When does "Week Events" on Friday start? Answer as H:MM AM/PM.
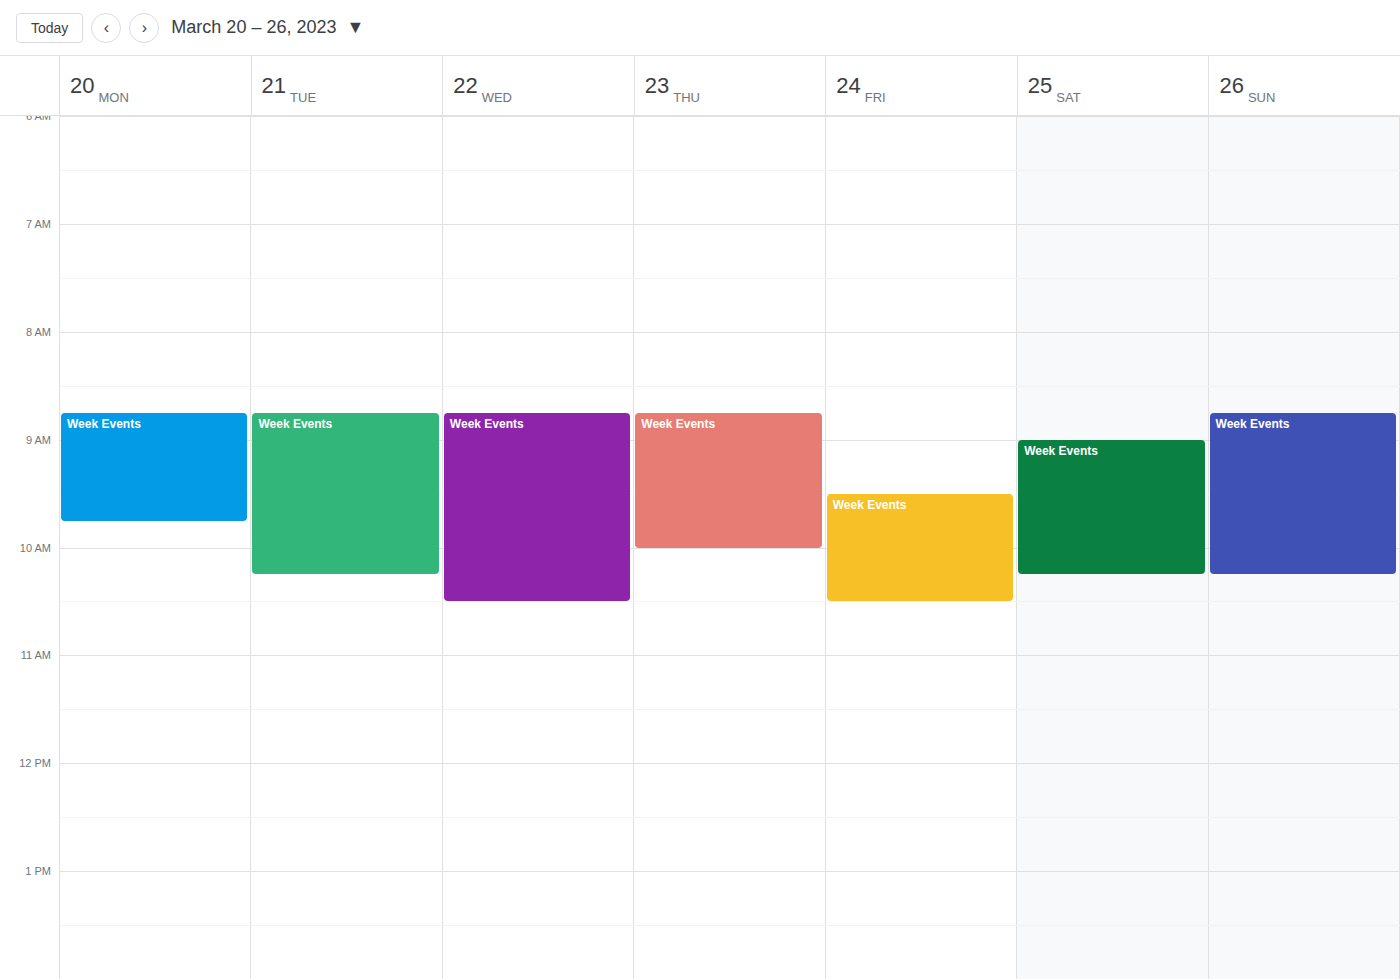
9:30 AM